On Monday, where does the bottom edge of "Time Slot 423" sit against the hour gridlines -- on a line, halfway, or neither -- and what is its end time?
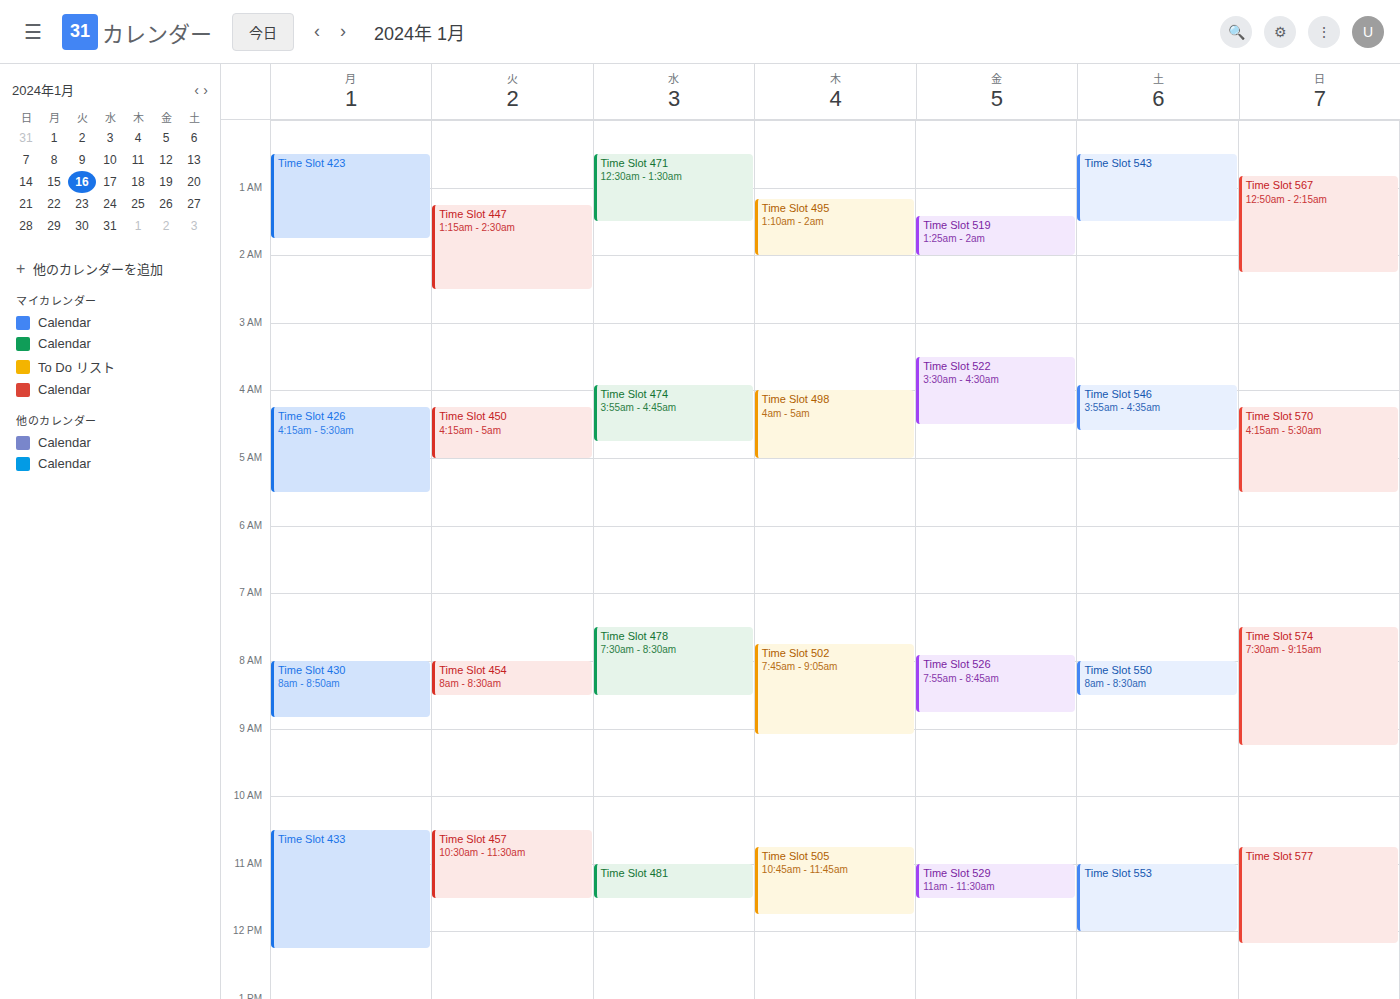
1:45 AM -- neither: three quarters of the way from the 1 AM line to the 2 AM line.